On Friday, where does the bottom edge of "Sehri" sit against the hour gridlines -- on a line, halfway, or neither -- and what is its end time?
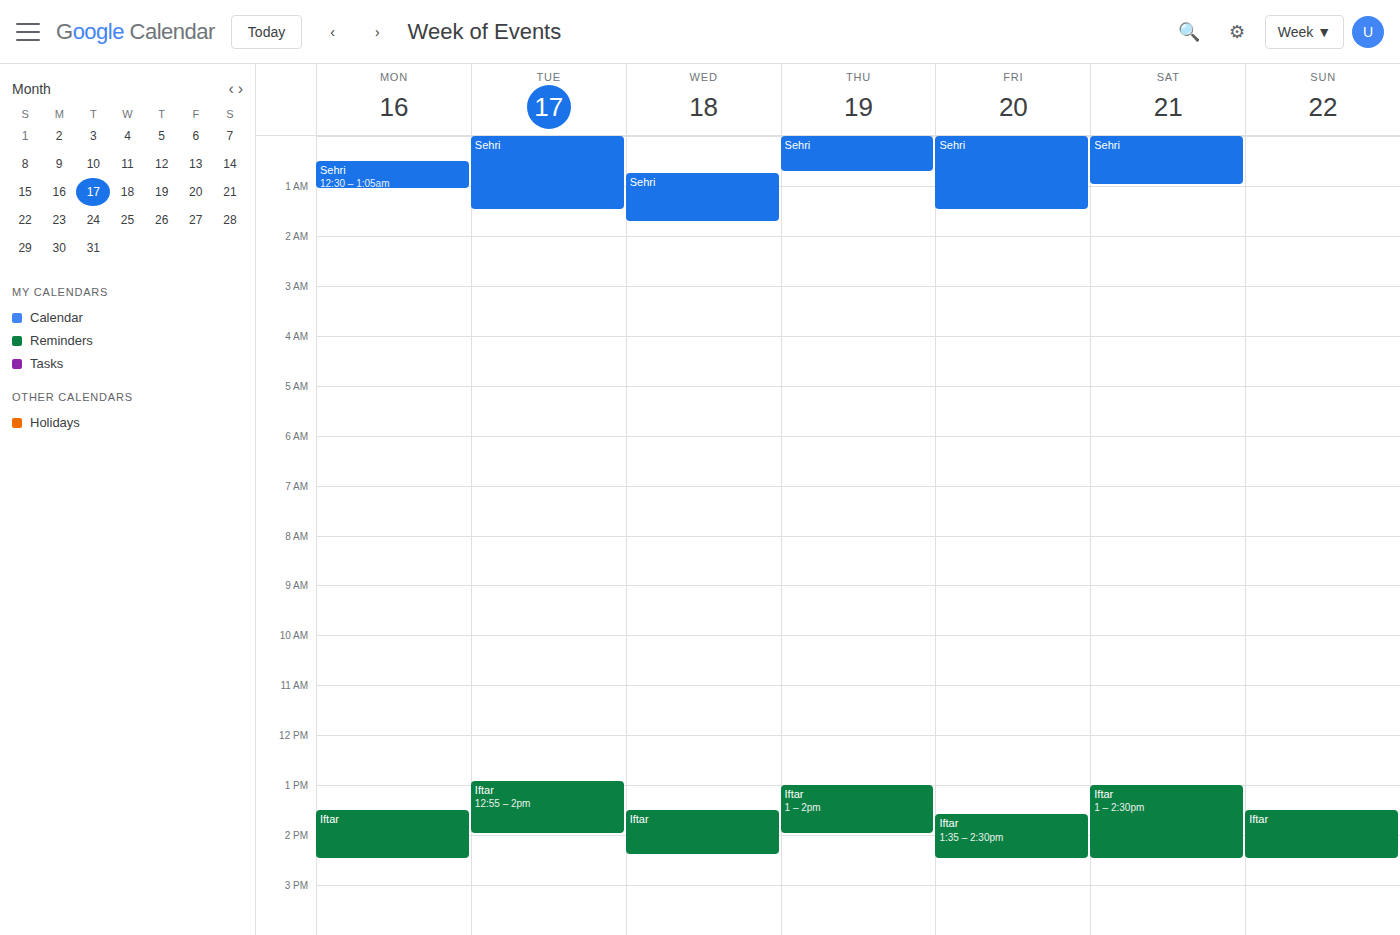
1:30 AM -- halfway between the 1 AM and 2 AM lines.